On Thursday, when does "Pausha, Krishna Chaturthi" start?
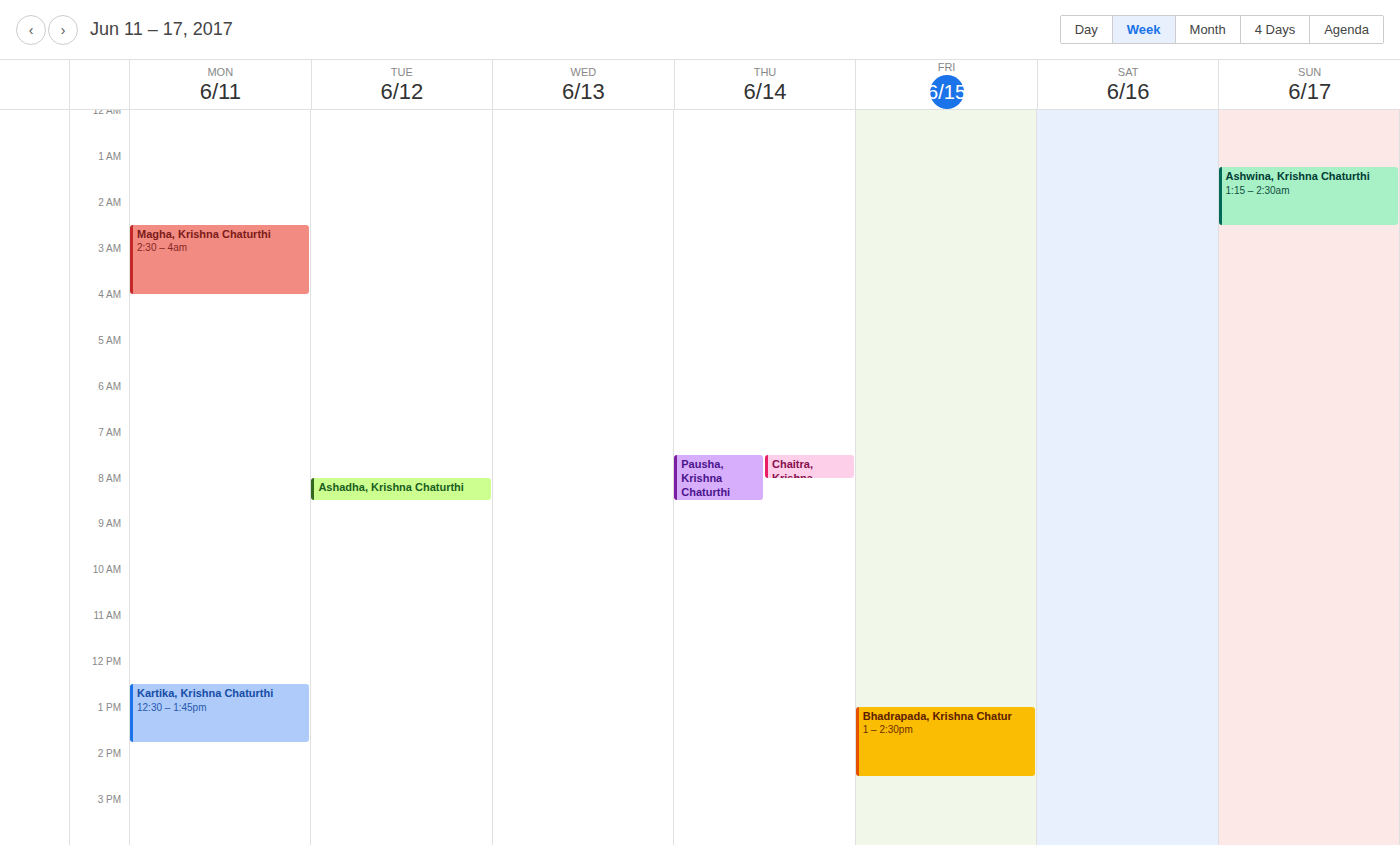
7:30 AM